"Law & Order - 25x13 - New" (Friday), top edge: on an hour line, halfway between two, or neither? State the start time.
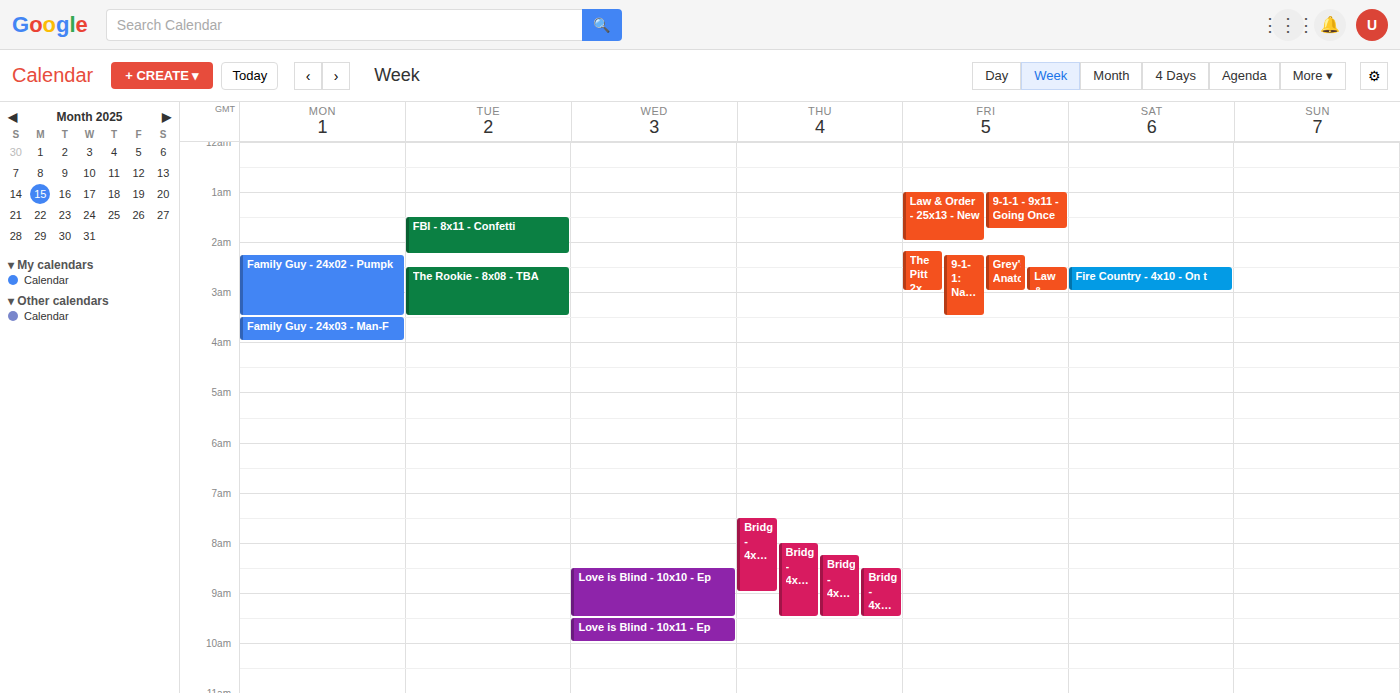
1:00 AM -- exactly on the 1 AM line.